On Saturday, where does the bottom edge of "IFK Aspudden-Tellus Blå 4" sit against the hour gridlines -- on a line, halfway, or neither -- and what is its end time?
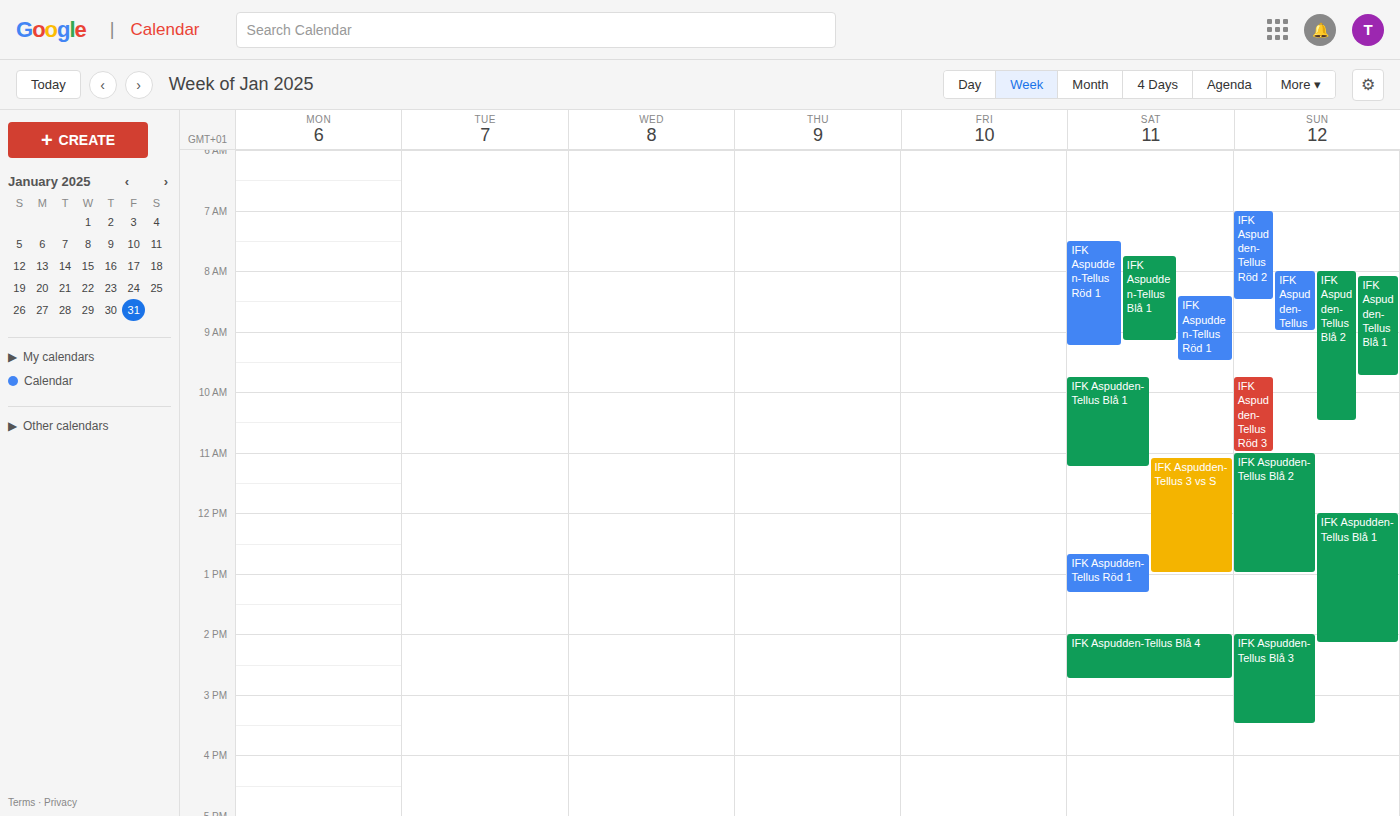
2:45 PM -- neither: three quarters of the way from the 2 PM line to the 3 PM line.